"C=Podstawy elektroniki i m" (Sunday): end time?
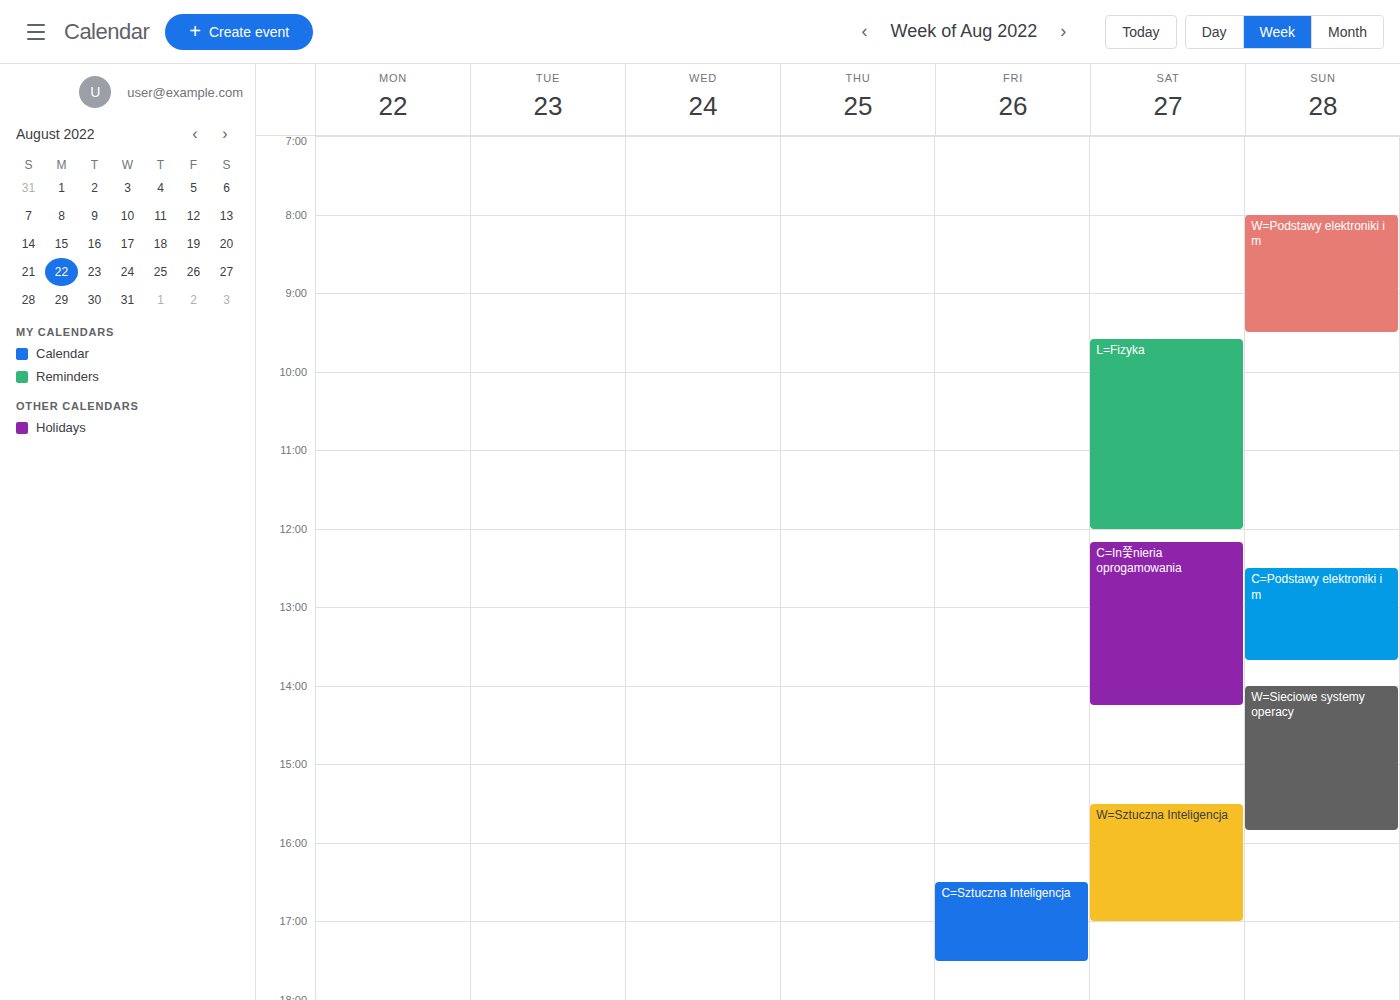
1:40 PM